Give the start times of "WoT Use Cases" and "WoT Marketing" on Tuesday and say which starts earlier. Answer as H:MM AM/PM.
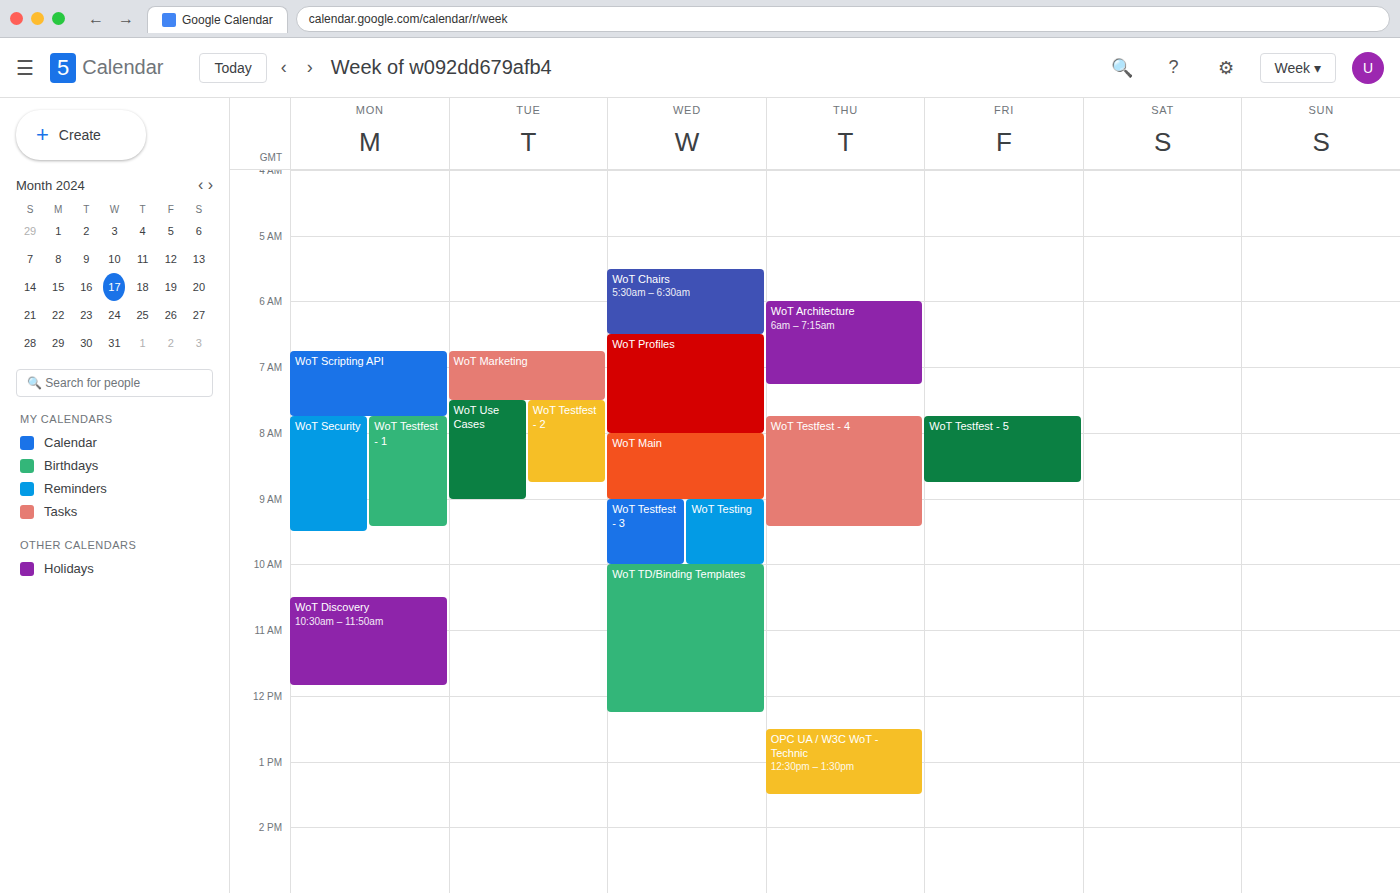
"WoT Marketing" 6:45 AM; "WoT Use Cases" 7:30 AM.